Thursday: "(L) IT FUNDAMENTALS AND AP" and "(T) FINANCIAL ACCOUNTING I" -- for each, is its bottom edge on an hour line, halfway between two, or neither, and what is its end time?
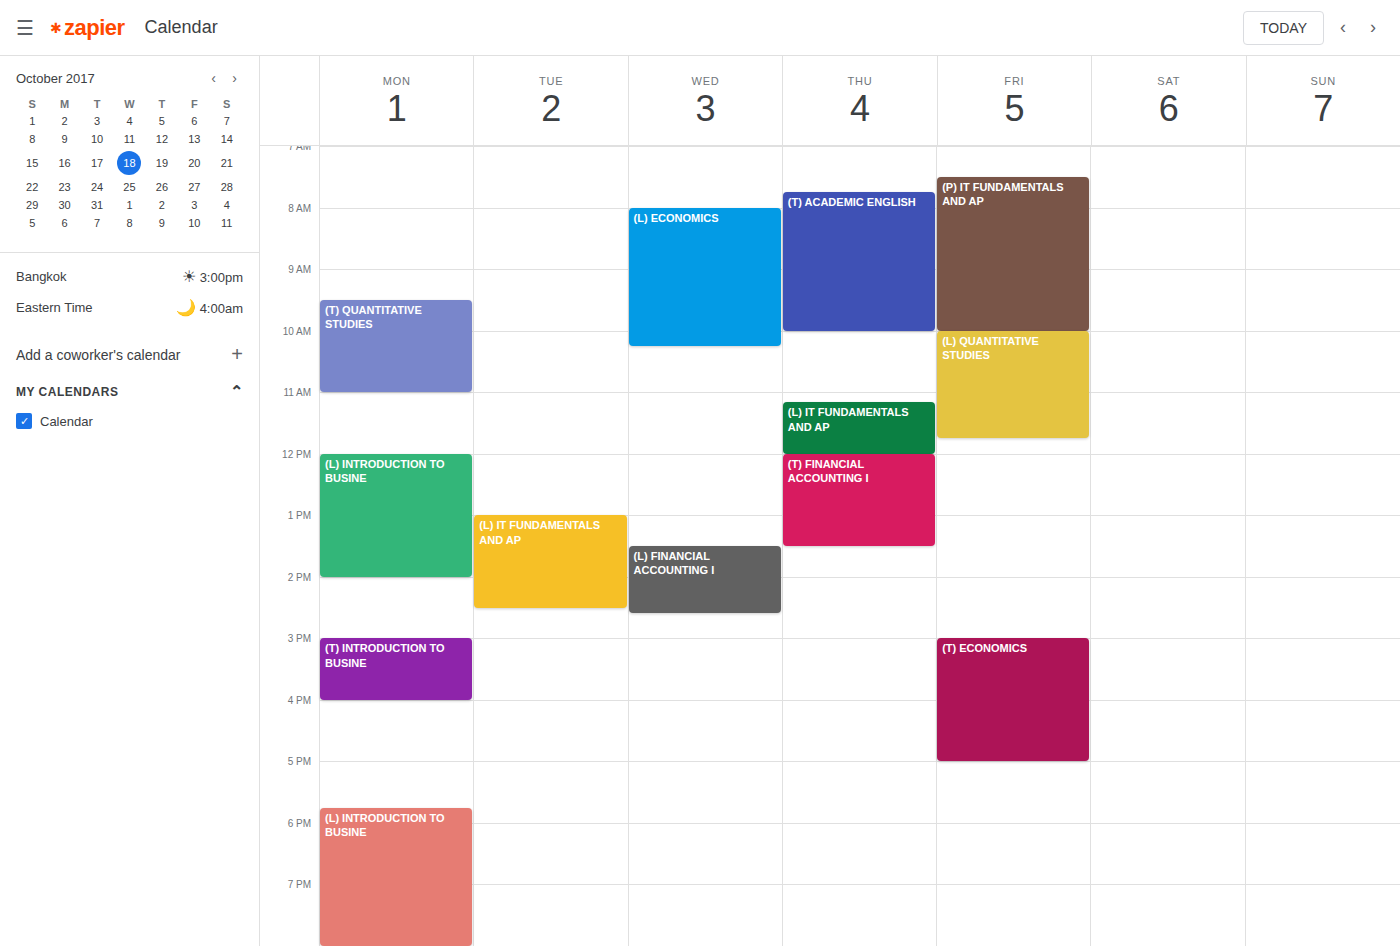
"(L) IT FUNDAMENTALS AND AP": 12:00 PM, exactly on the 12 PM line. "(T) FINANCIAL ACCOUNTING I": 1:30 PM, halfway between the 1 PM and 2 PM lines.